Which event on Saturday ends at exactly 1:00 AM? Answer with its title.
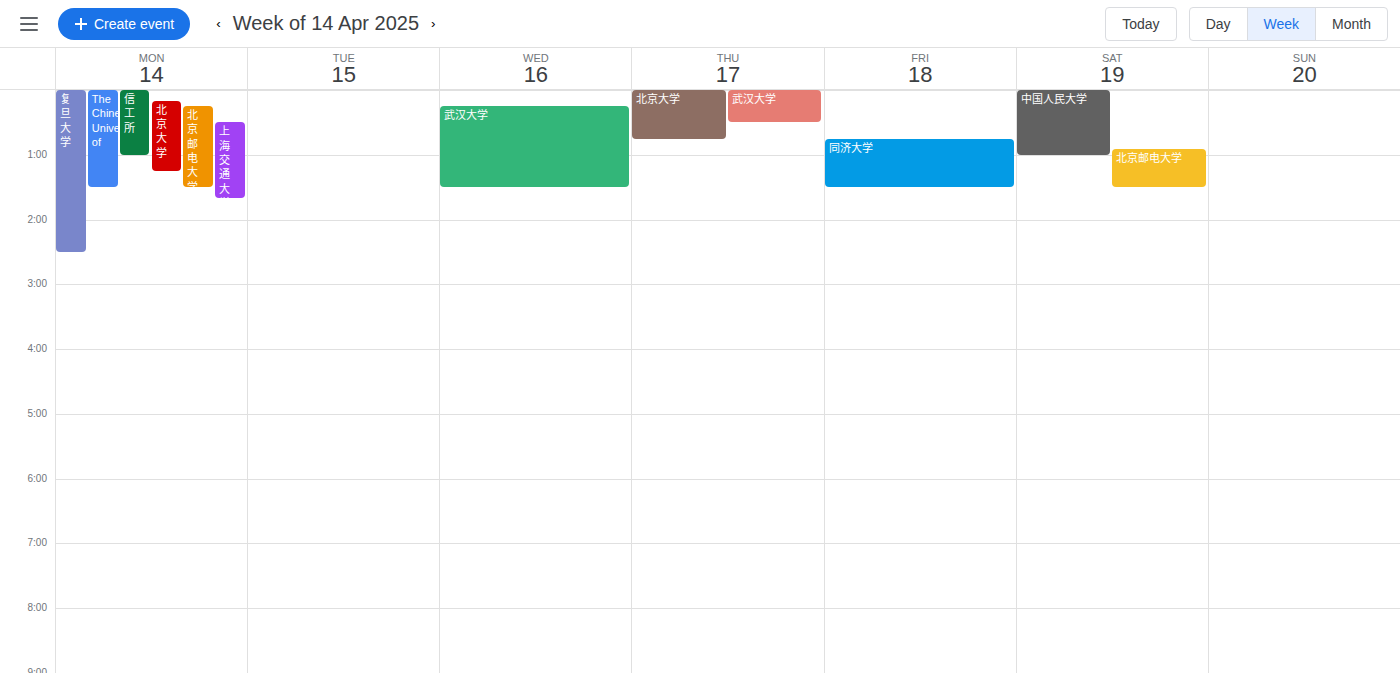
"中国人民大学"